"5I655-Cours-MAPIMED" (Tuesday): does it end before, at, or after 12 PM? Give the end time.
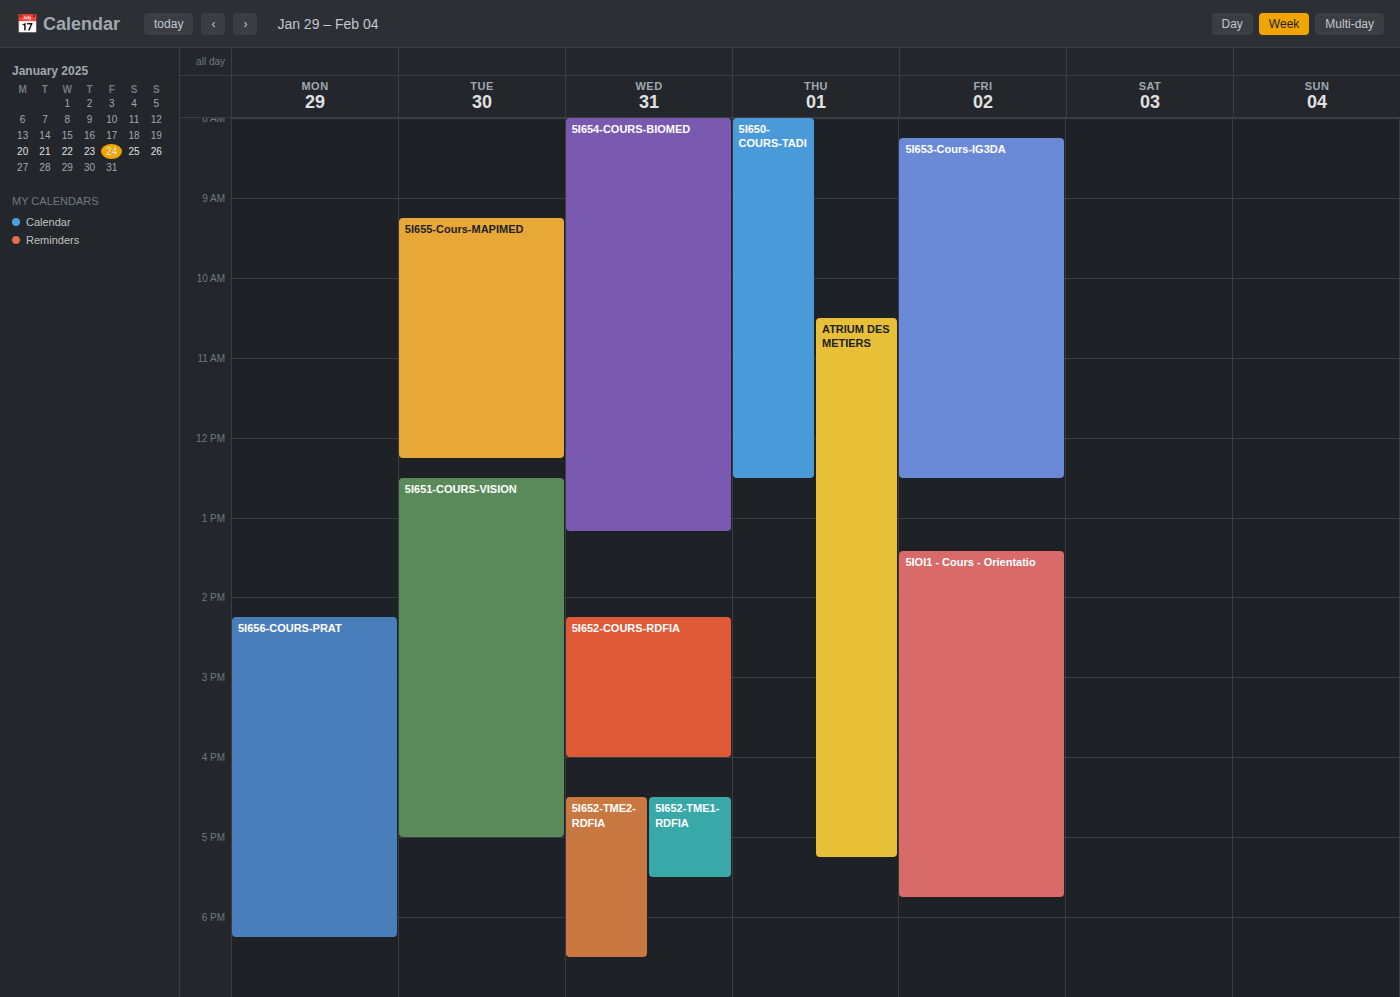
12:15 PM -- after 12 PM, 15 minutes below the 12 PM line.